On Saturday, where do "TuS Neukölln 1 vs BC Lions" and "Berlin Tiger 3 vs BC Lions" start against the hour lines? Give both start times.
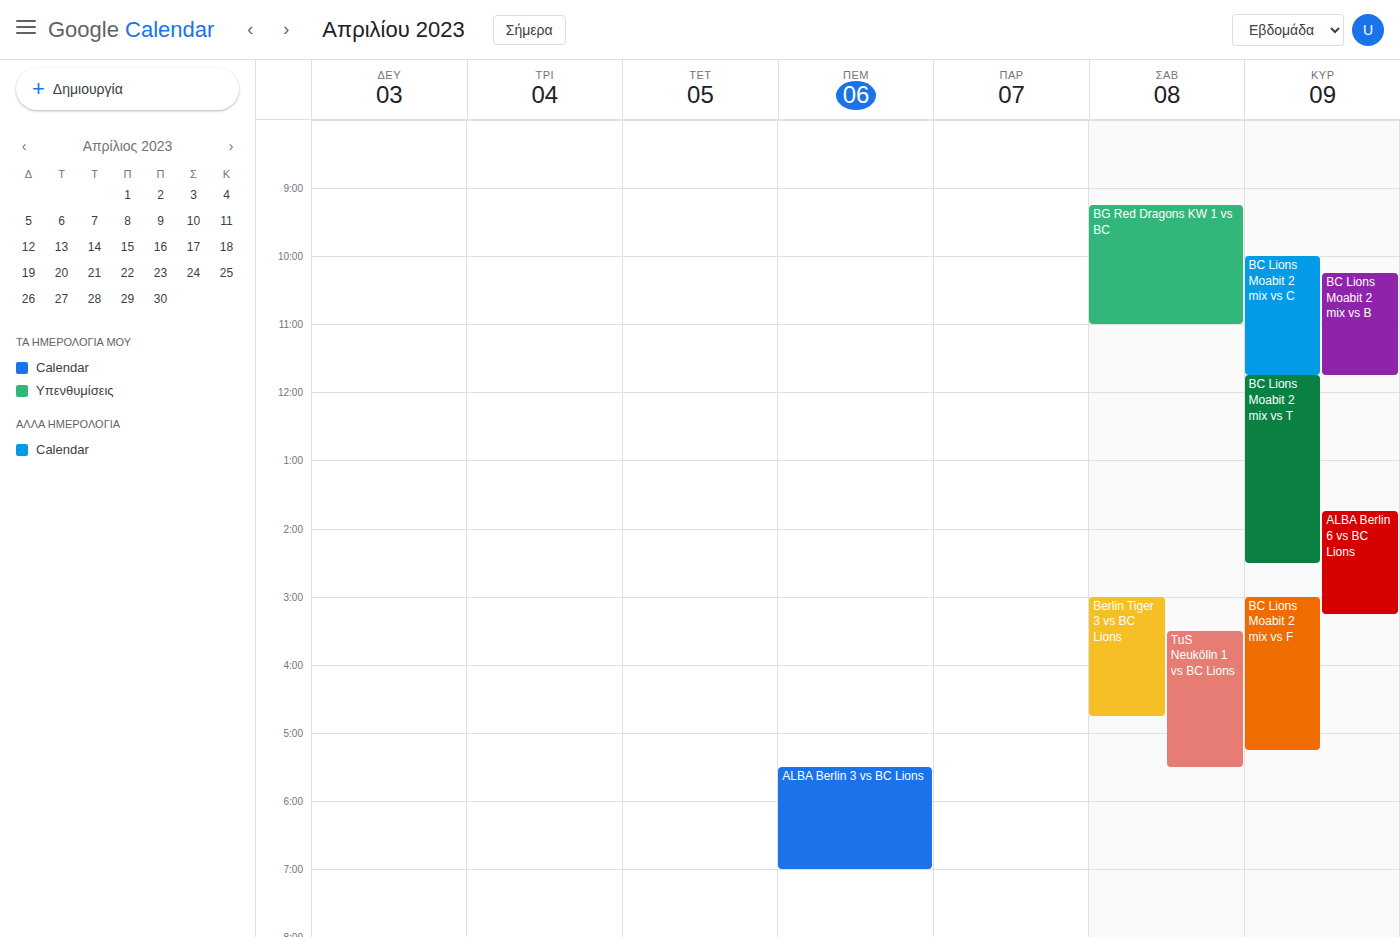
"TuS Neukölln 1 vs BC Lions": 15:30, halfway between the 15:00 and 16:00 lines. "Berlin Tiger 3 vs BC Lions": 15:00, exactly on the 15:00 line.